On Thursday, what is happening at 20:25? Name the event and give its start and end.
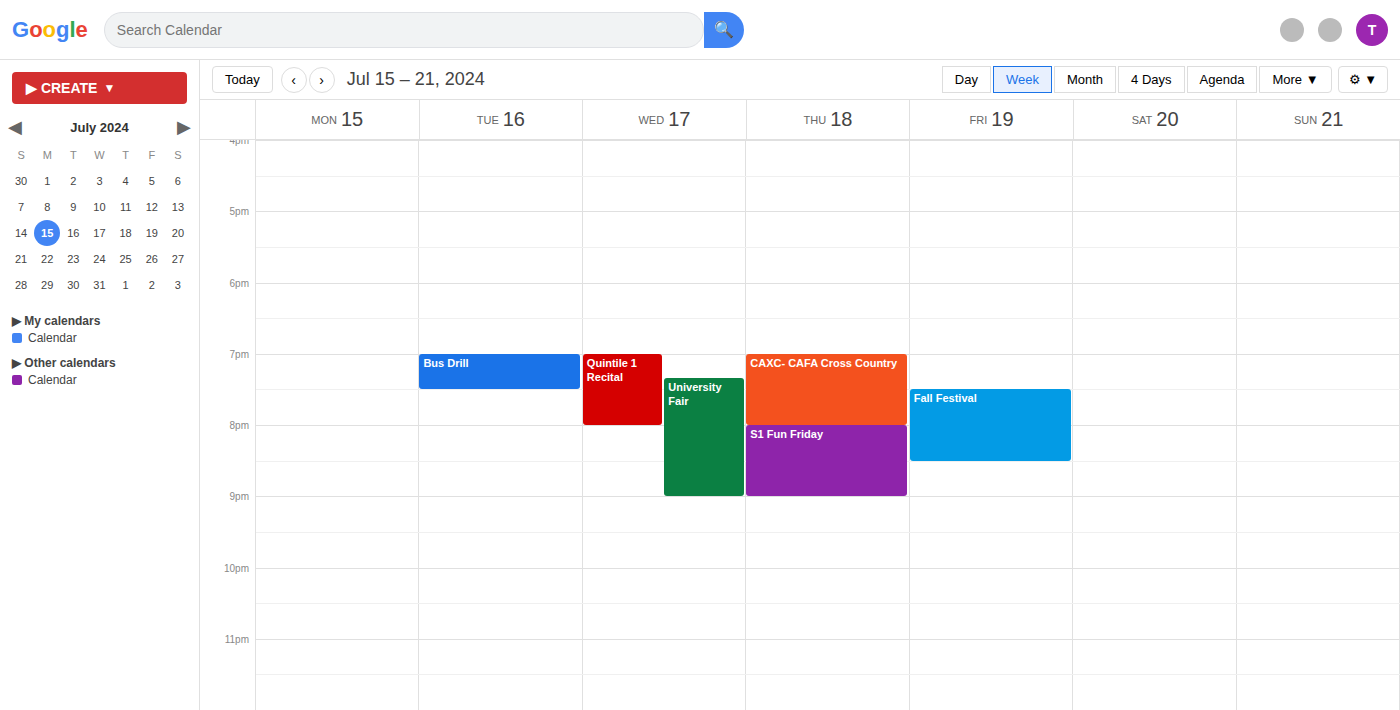
"S1 Fun Friday", 20:00 to 21:00